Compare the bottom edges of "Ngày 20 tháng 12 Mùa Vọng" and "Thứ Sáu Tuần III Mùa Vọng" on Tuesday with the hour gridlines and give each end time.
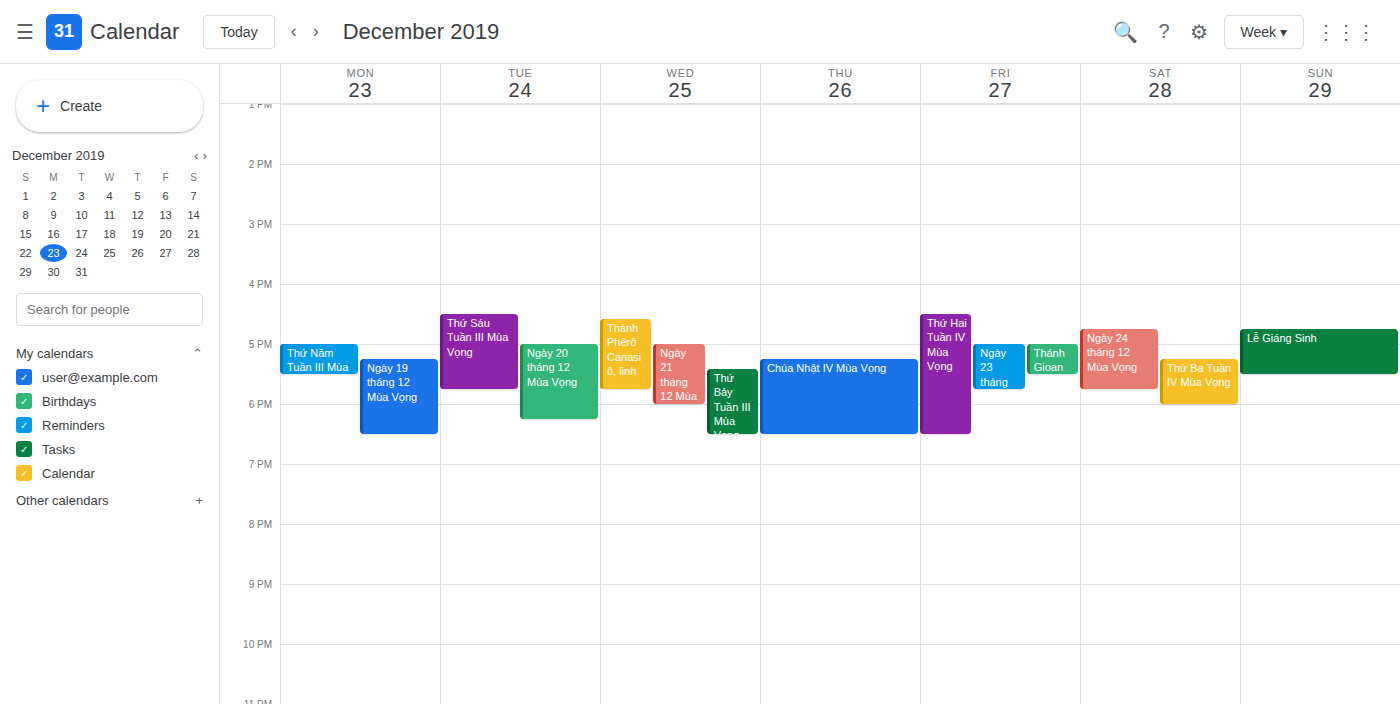
"Ngày 20 tháng 12 Mùa Vọng": 6:15 PM, neither: a quarter of the way from the 6 PM line to the 7 PM line. "Thứ Sáu Tuần III Mùa Vọng": 5:45 PM, neither: three quarters of the way from the 5 PM line to the 6 PM line.